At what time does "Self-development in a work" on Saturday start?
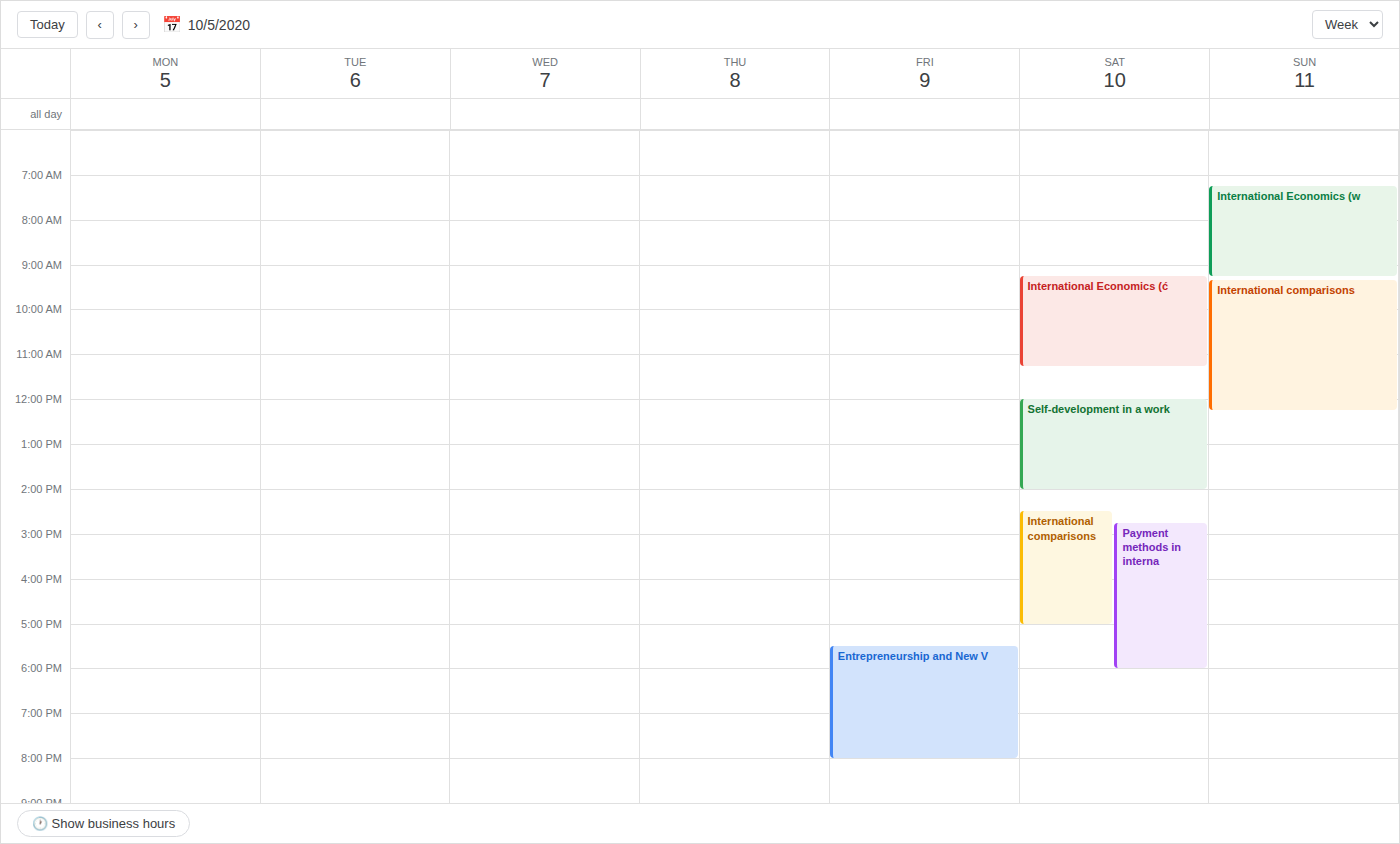
12:00 PM